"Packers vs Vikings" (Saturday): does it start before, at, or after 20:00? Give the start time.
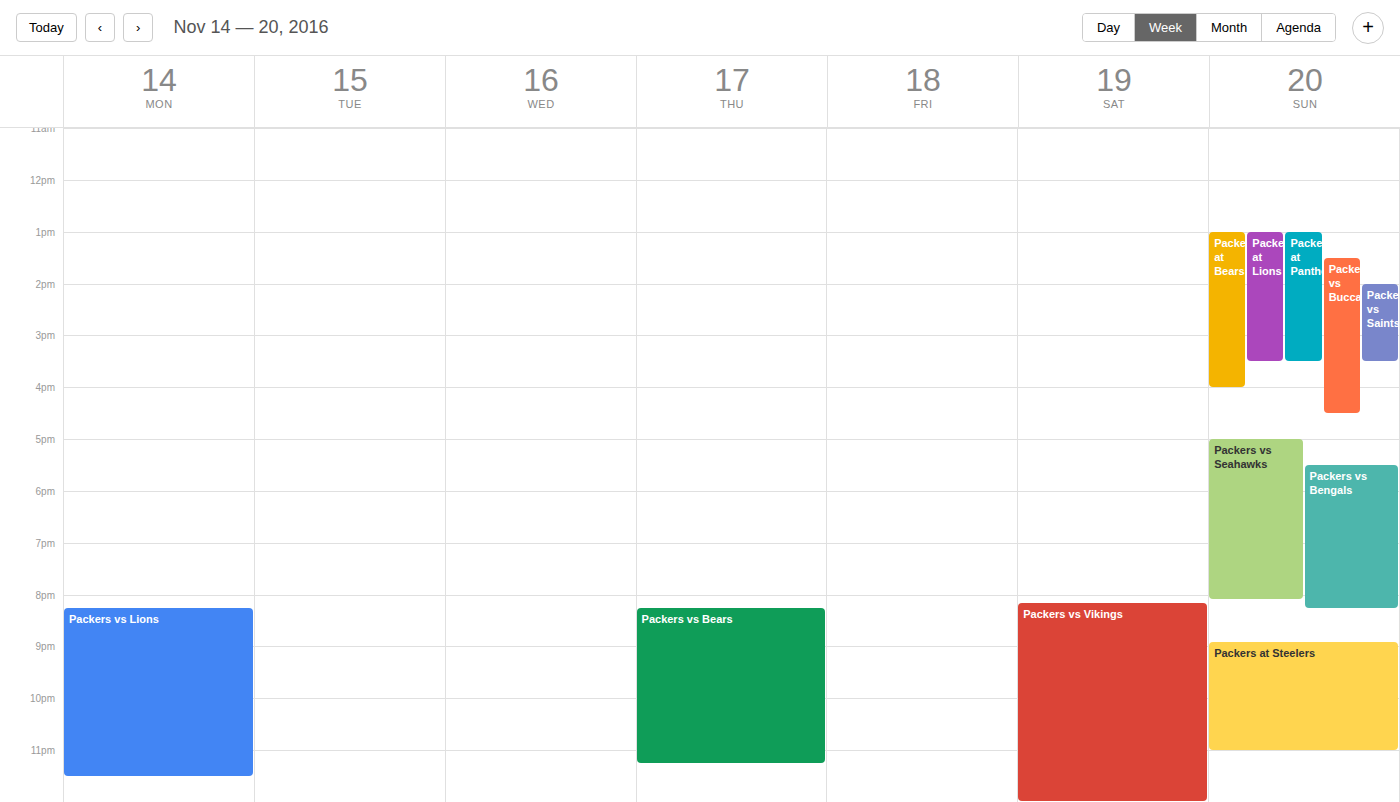
20:10 -- after 20:00, 10 minutes below the 20:00 line.